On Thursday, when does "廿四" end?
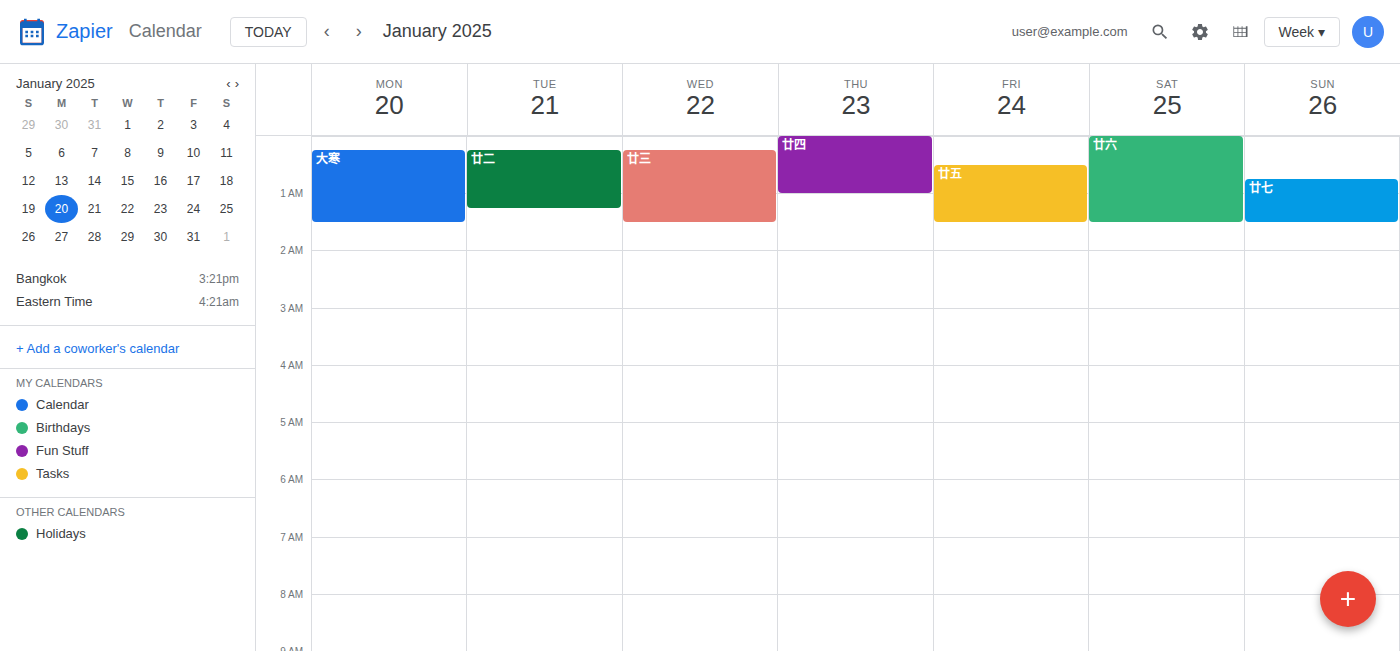
01:00